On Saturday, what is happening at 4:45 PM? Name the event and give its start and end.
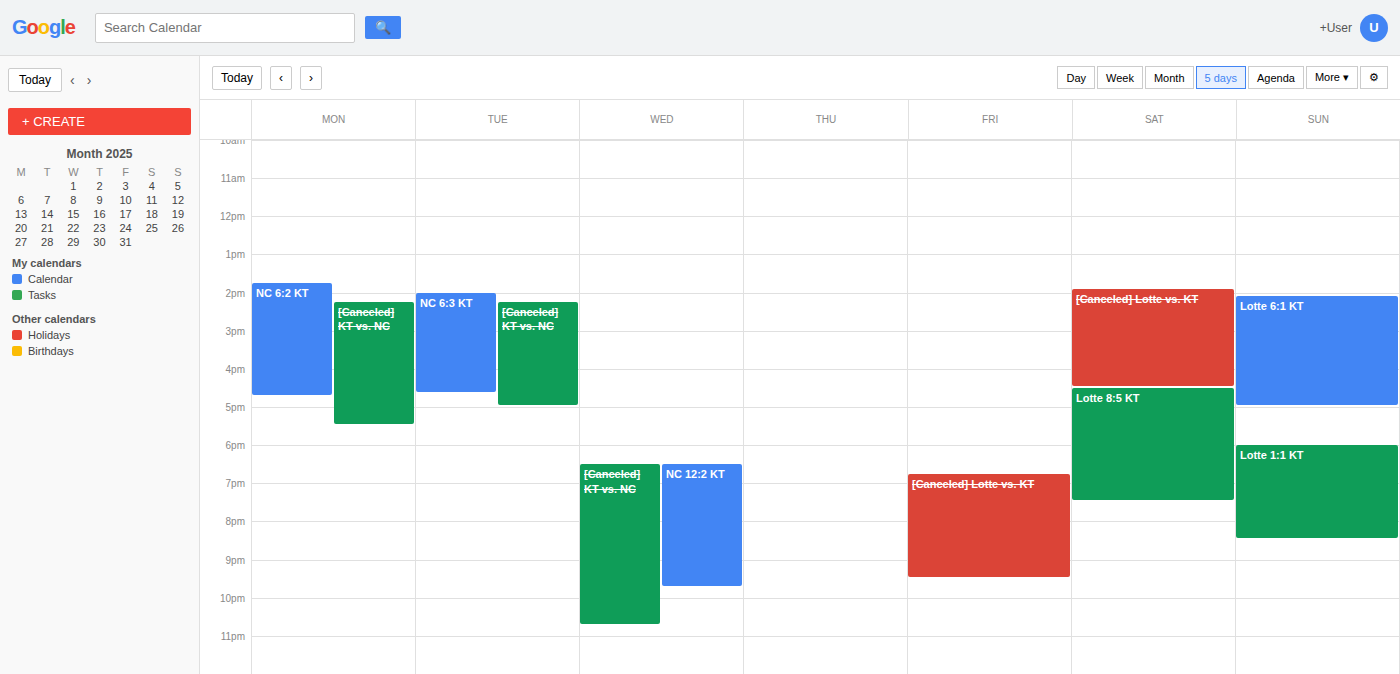
"Lotte 8:5 KT", 4:30 PM to 7:30 PM